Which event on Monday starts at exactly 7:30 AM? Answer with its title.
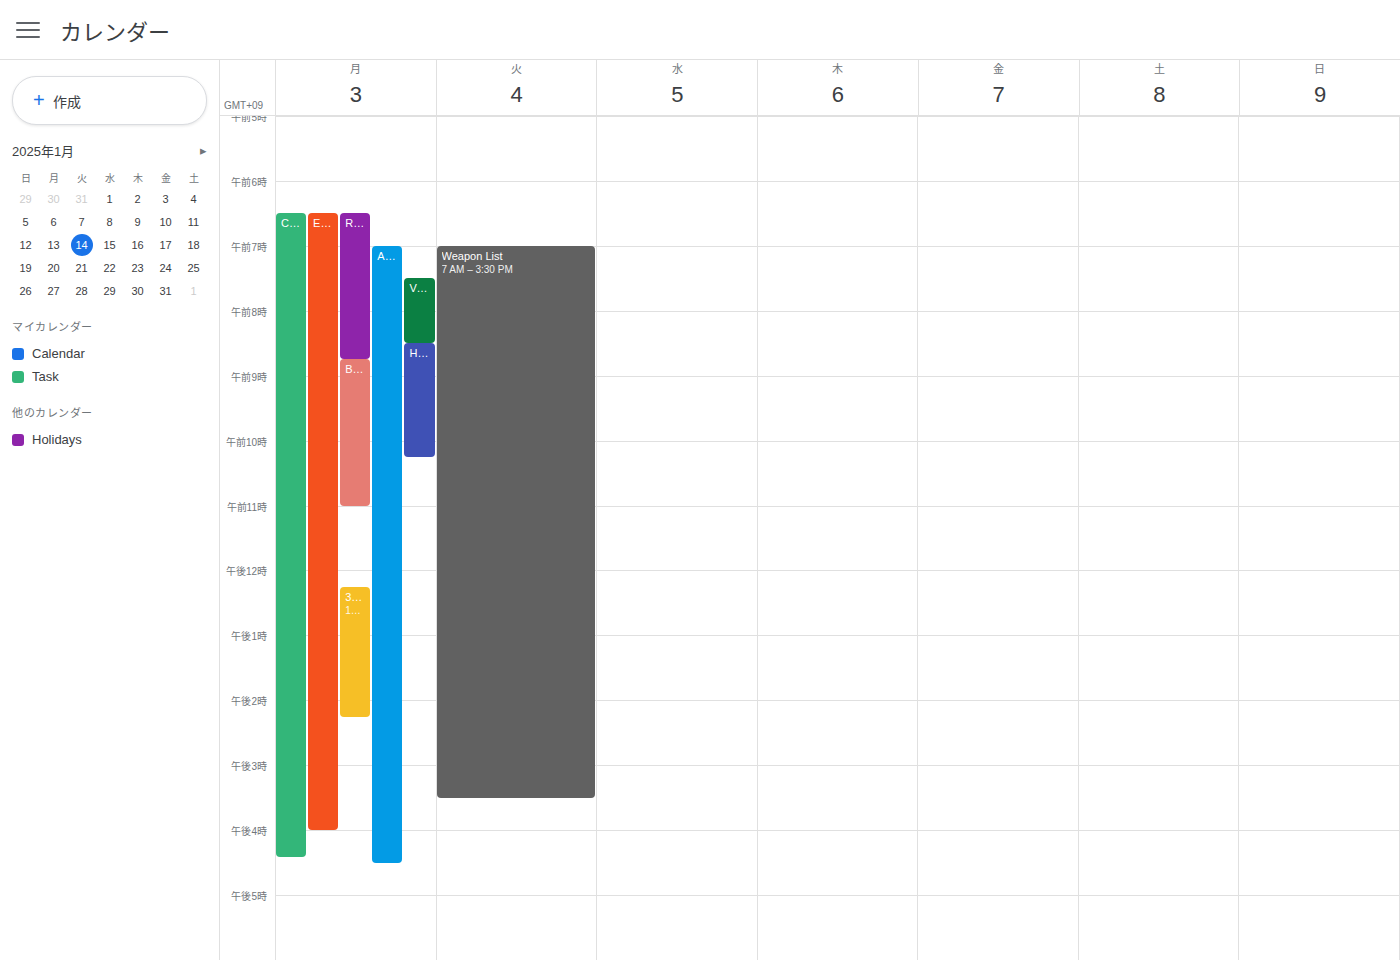
"Vision Statement"